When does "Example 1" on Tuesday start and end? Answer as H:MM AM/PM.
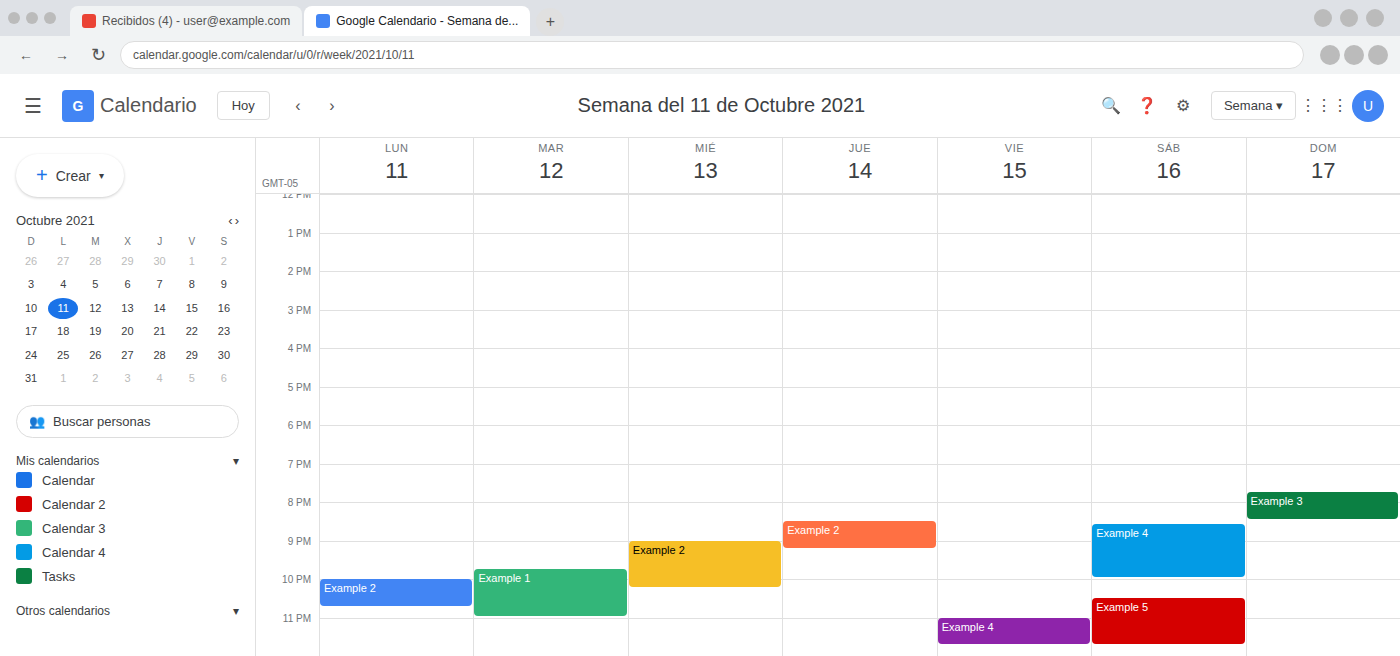
9:45 PM to 11:00 PM